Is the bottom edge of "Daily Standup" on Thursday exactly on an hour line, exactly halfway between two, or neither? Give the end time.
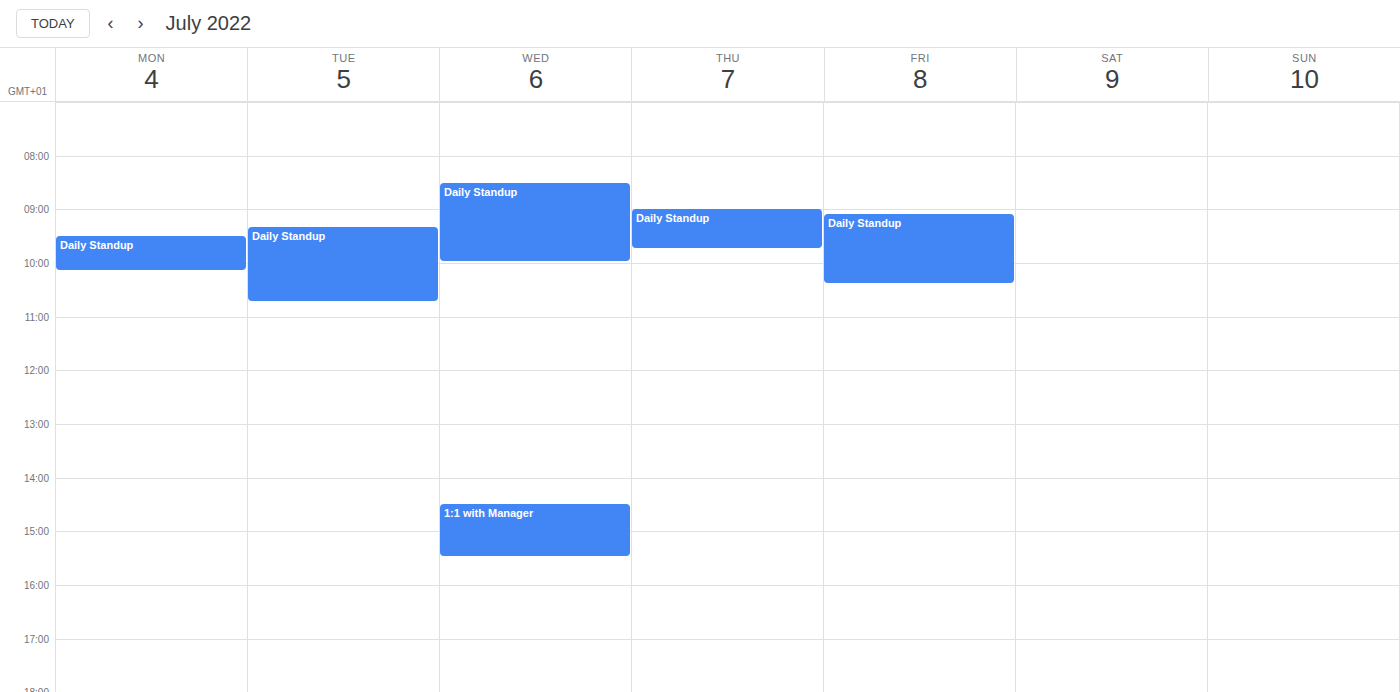
9:45 AM -- neither: three quarters of the way from the 9 AM line to the 10 AM line.